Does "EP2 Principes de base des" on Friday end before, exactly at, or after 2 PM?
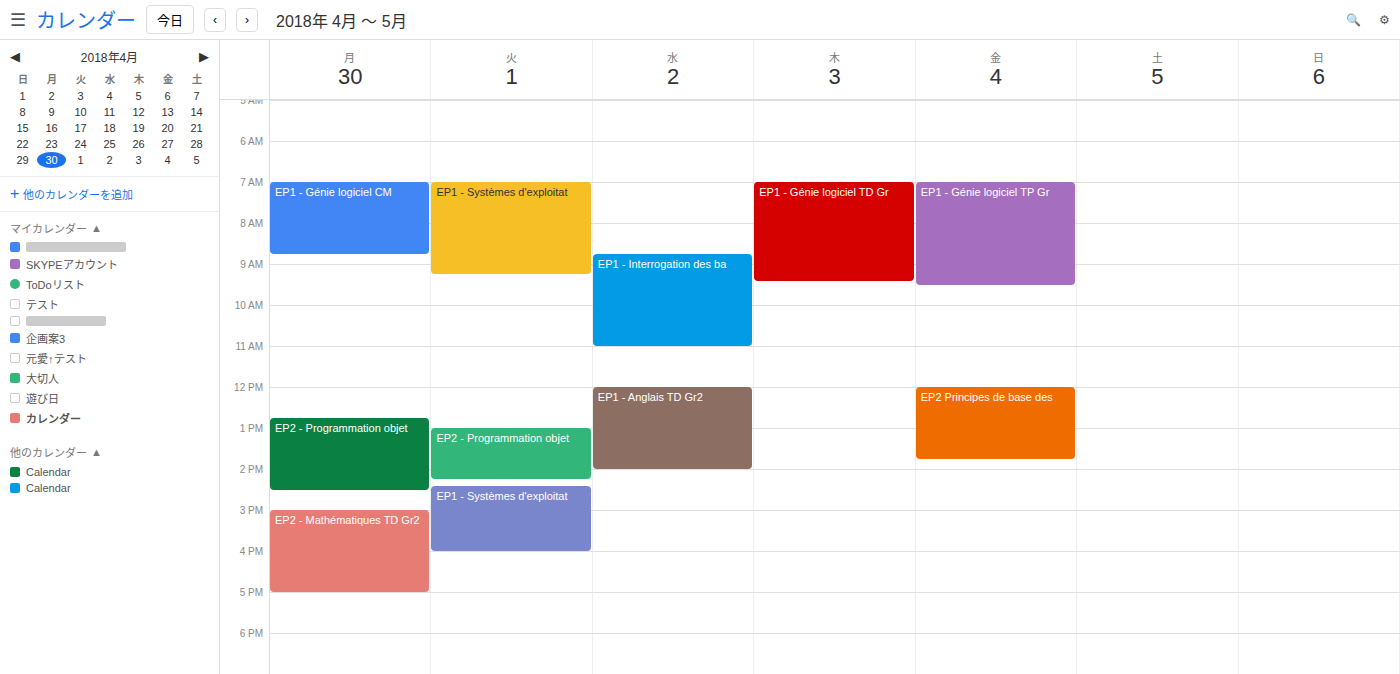
1:45 PM -- before 2 PM, 15 minutes above the 2 PM line.